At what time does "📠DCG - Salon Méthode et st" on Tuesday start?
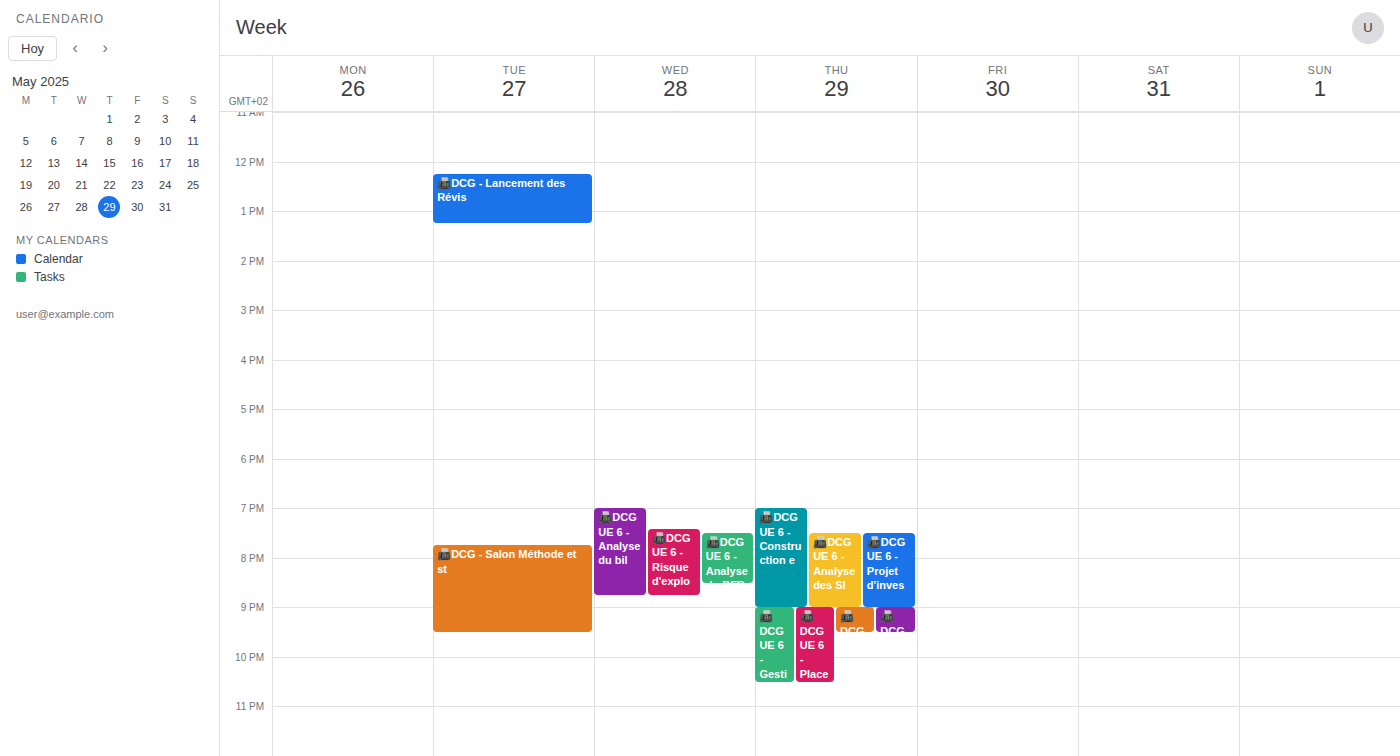
19:45